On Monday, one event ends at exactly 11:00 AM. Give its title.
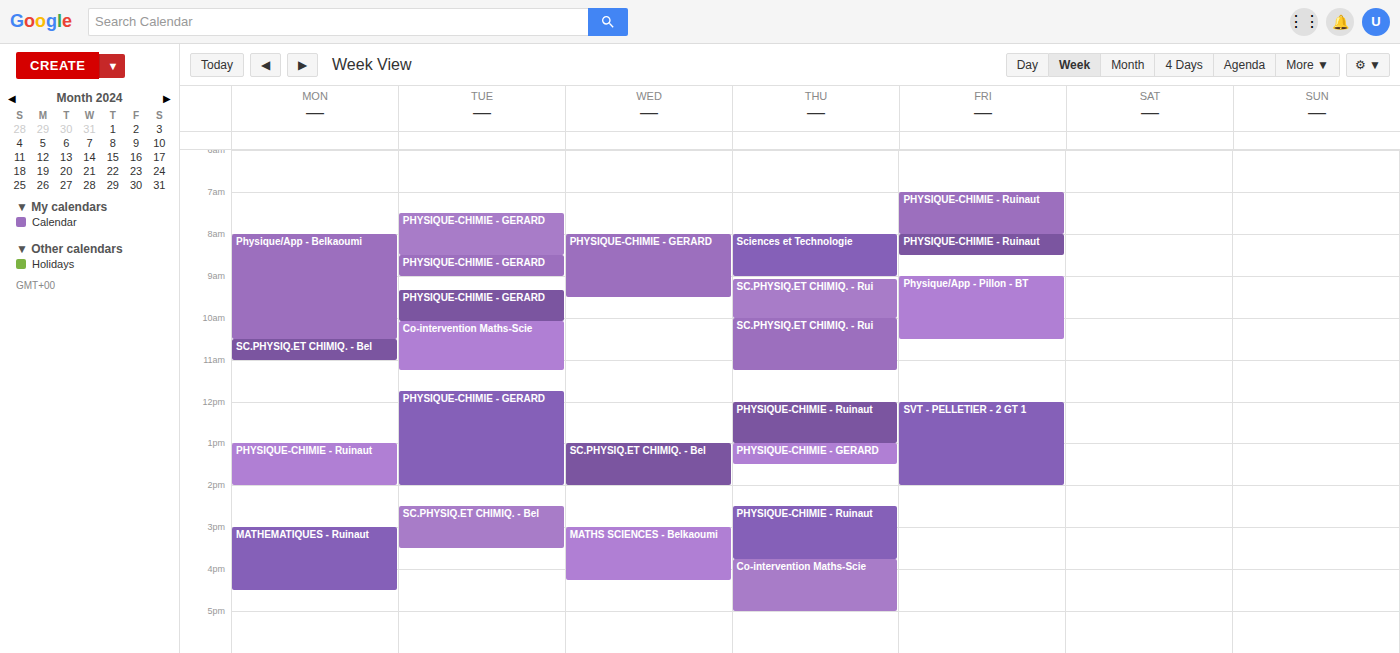
"SC.PHYSIQ.ET CHIMIQ. - Bel"